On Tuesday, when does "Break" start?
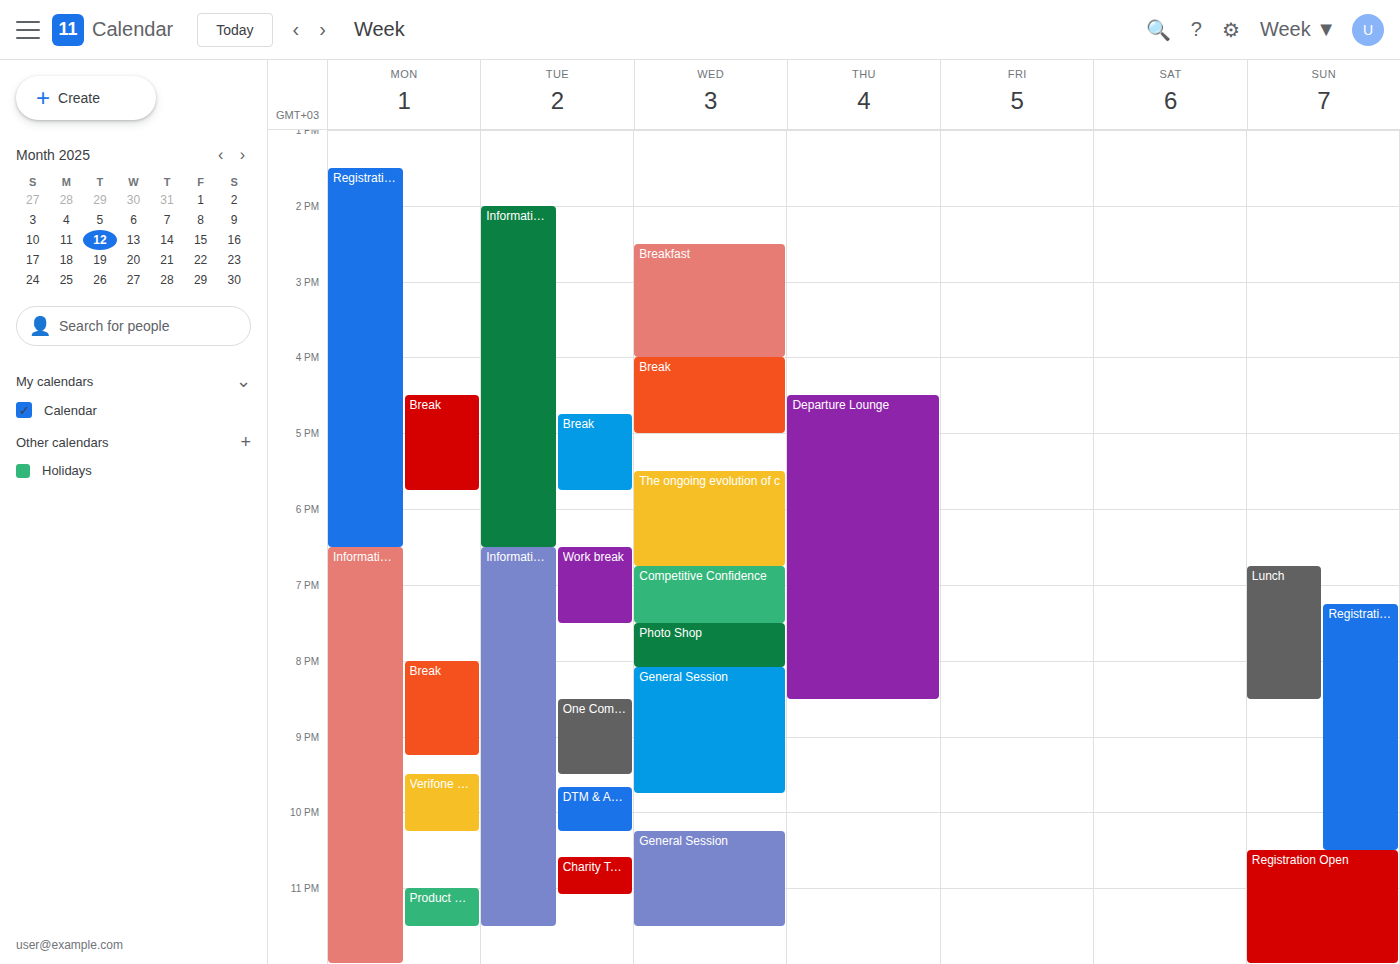
16:45